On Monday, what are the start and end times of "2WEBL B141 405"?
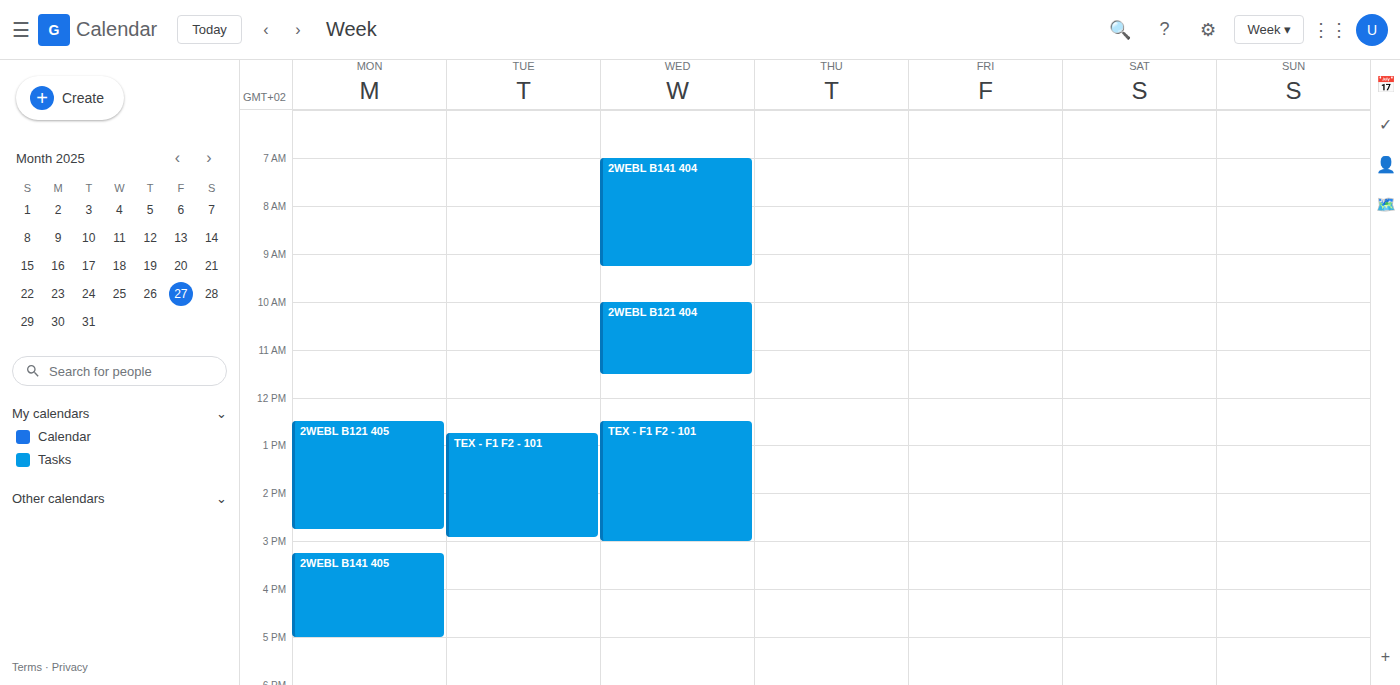
3:15 PM to 5:00 PM